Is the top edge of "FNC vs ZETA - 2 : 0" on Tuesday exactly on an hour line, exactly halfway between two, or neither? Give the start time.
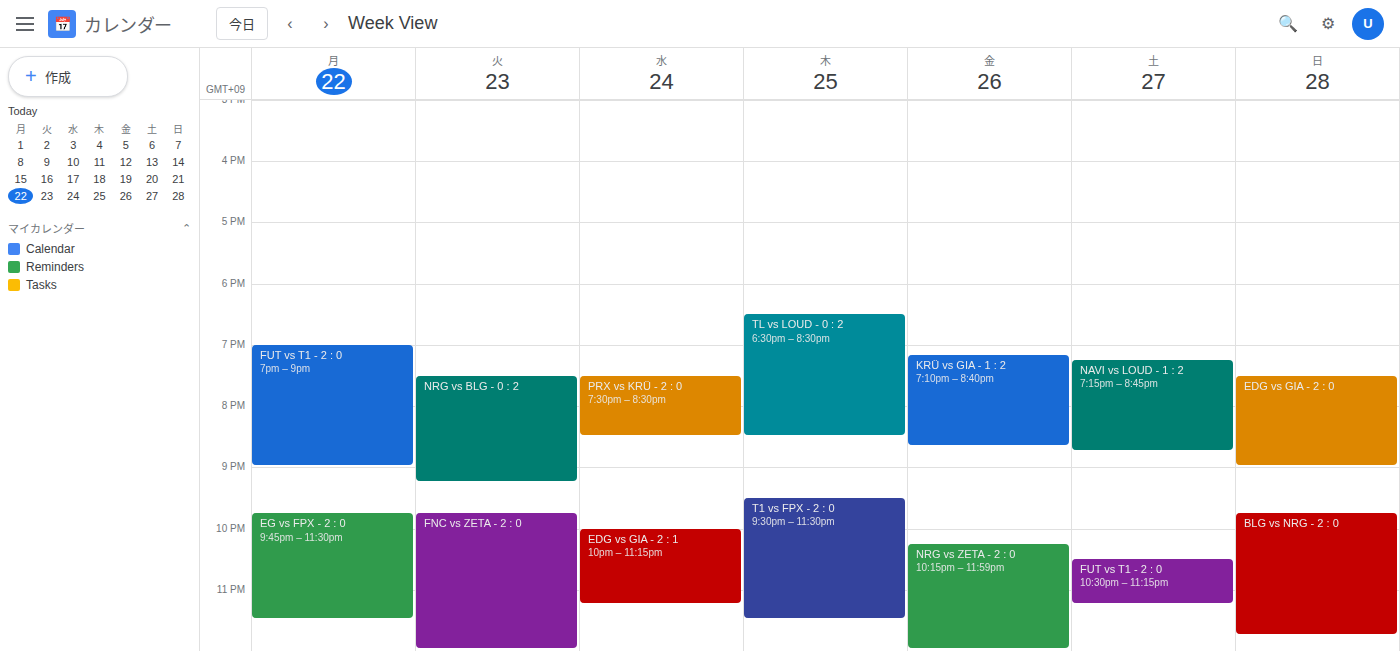
9:45 PM -- neither: three quarters of the way from the 9 PM line to the 10 PM line.